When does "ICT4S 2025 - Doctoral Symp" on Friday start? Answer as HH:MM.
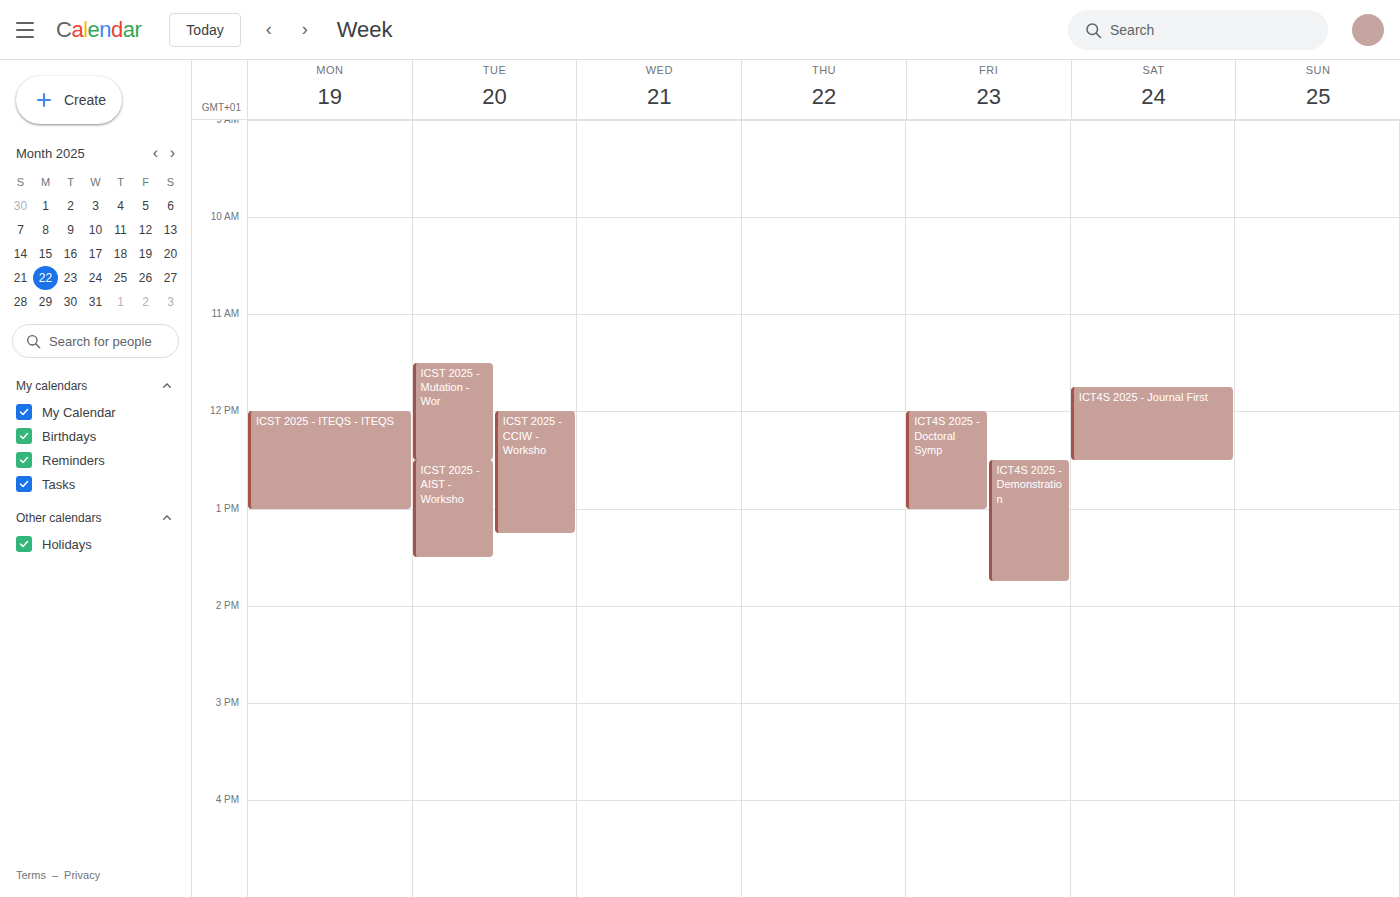
12:00